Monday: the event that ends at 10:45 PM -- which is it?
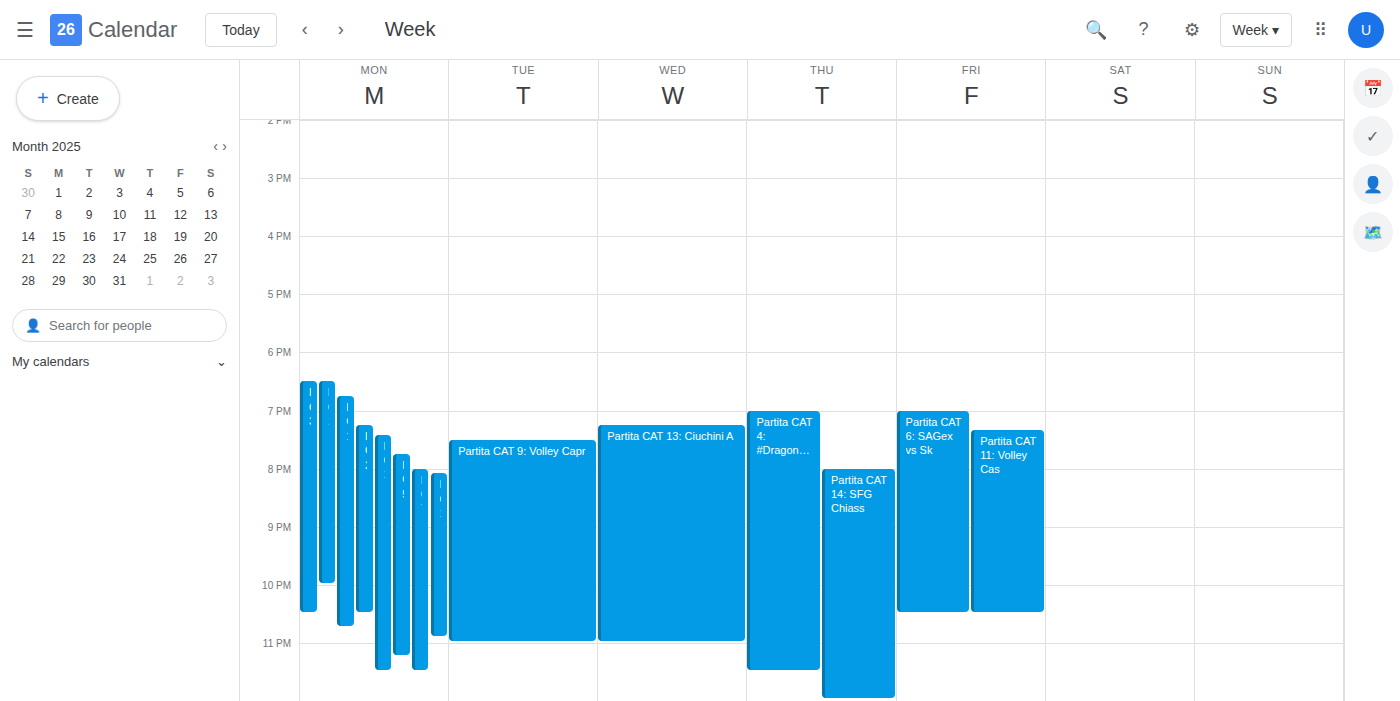
"Partita CAT 15: Skål Team"